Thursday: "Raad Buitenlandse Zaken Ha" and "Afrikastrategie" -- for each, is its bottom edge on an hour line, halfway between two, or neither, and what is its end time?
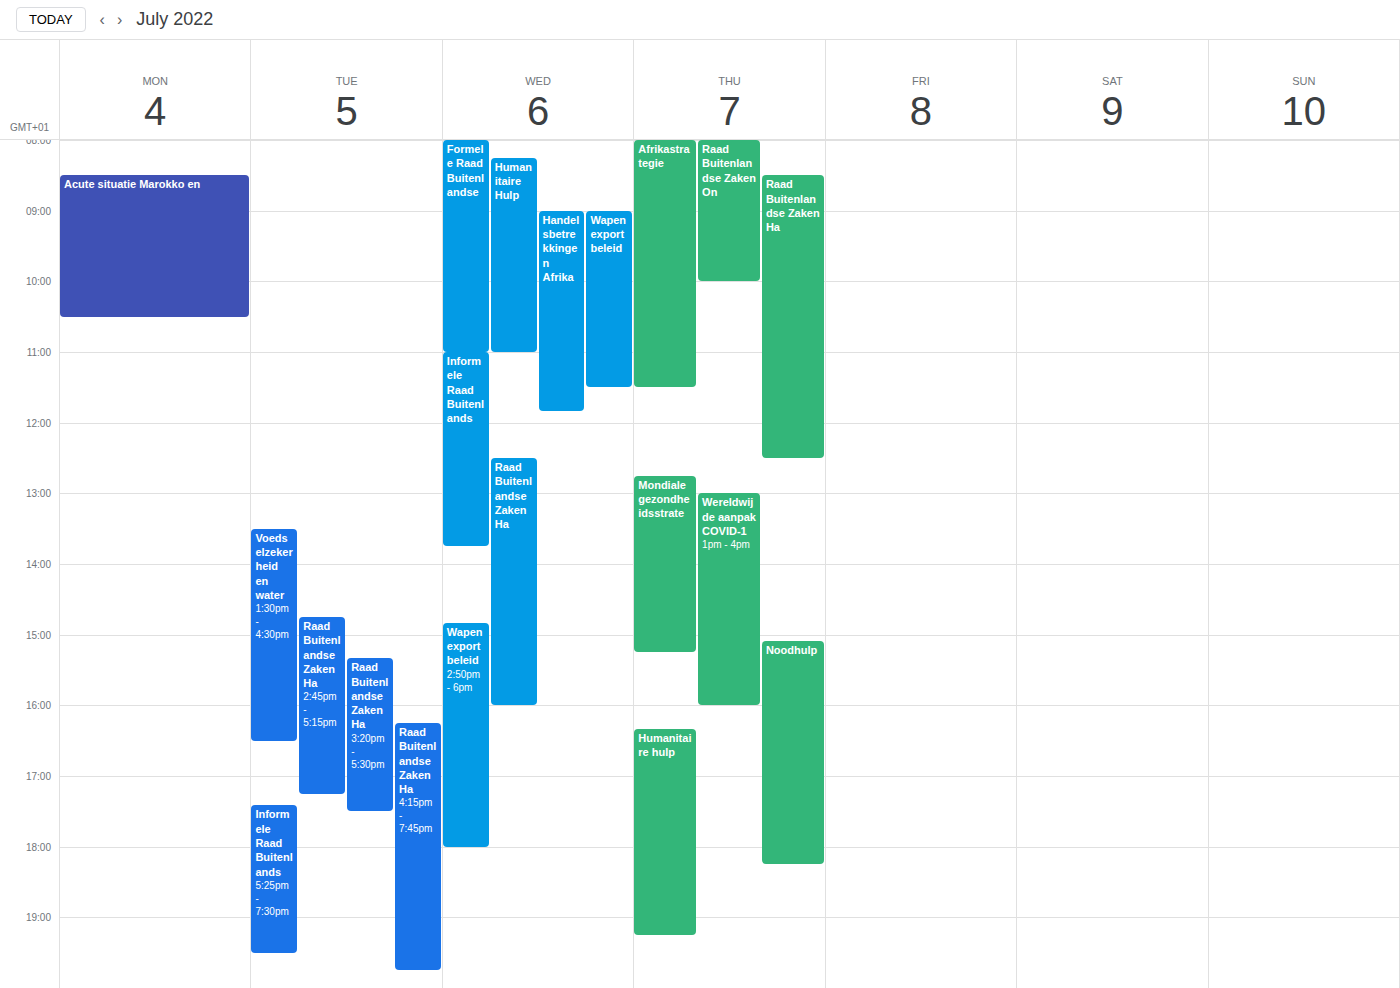
"Raad Buitenlandse Zaken Ha": 12:30 PM, halfway between the 12 PM and 1 PM lines. "Afrikastrategie": 11:30 AM, halfway between the 11 AM and 12 PM lines.